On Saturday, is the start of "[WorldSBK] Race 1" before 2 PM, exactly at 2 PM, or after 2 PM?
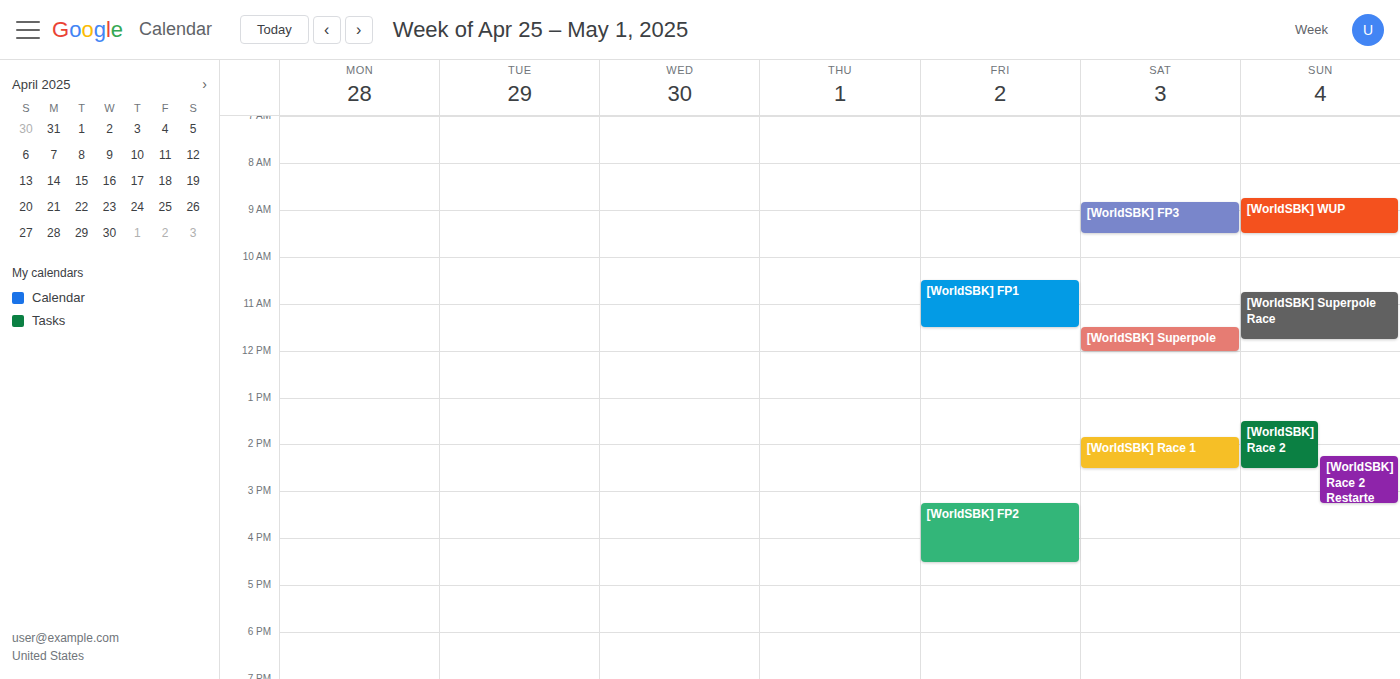
1:50 PM -- before 2 PM, 10 minutes above the 2 PM line.